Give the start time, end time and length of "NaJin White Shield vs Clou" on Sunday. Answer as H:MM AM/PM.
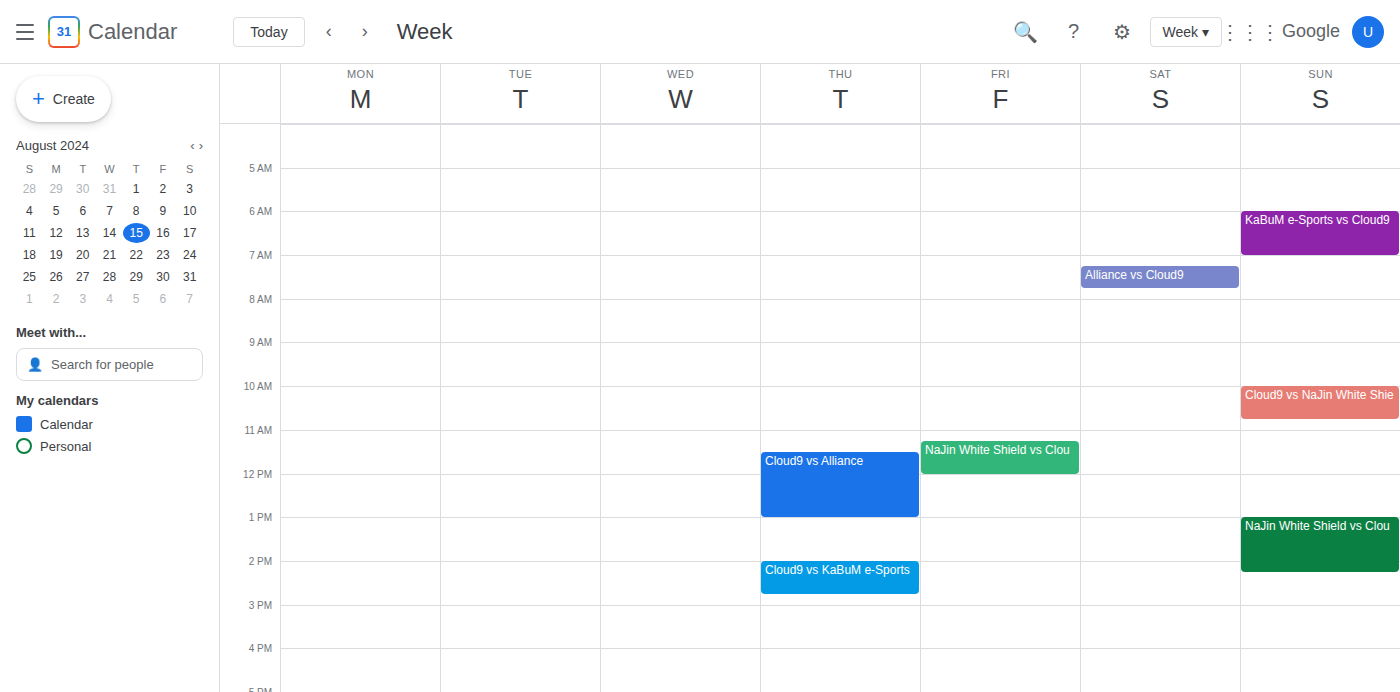
1:00 PM to 2:15 PM, 1 hour 15 minutes